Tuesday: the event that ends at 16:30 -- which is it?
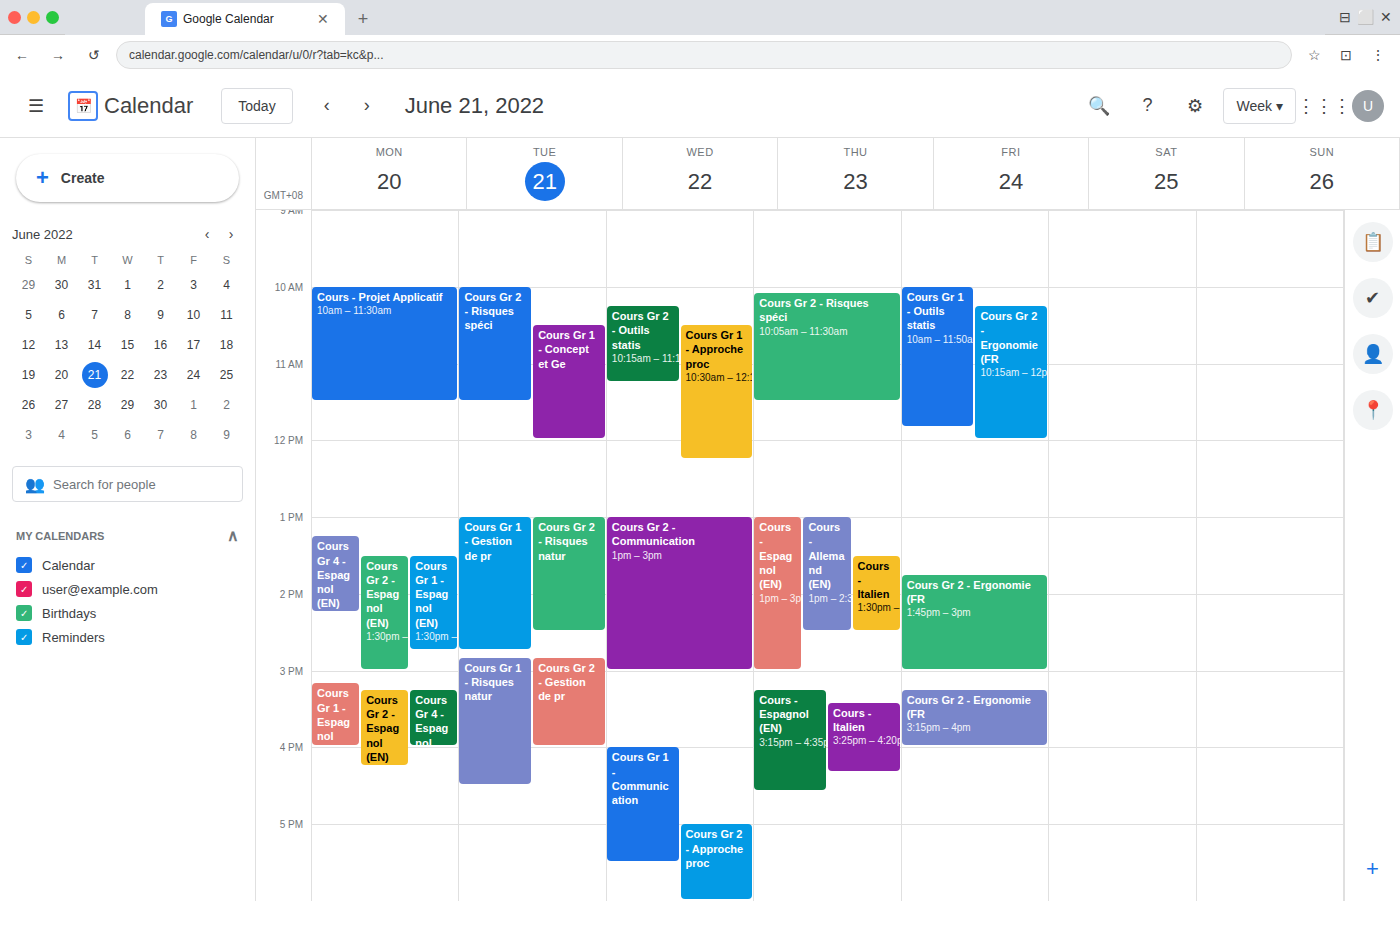
"Cours Gr 1 - Risques natur"